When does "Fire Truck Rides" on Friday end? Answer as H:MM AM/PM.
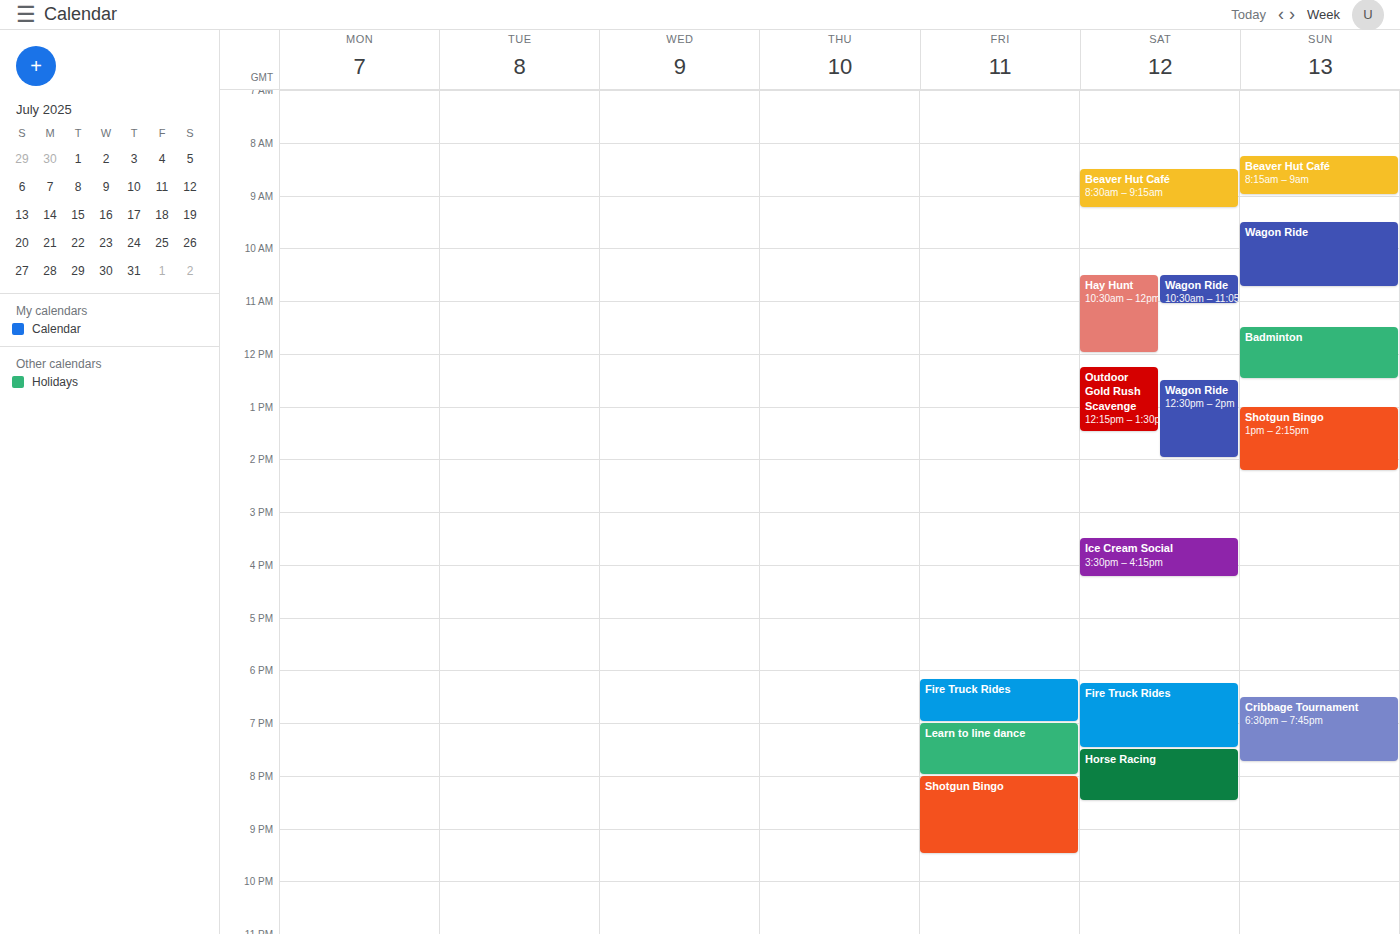
7:00 PM